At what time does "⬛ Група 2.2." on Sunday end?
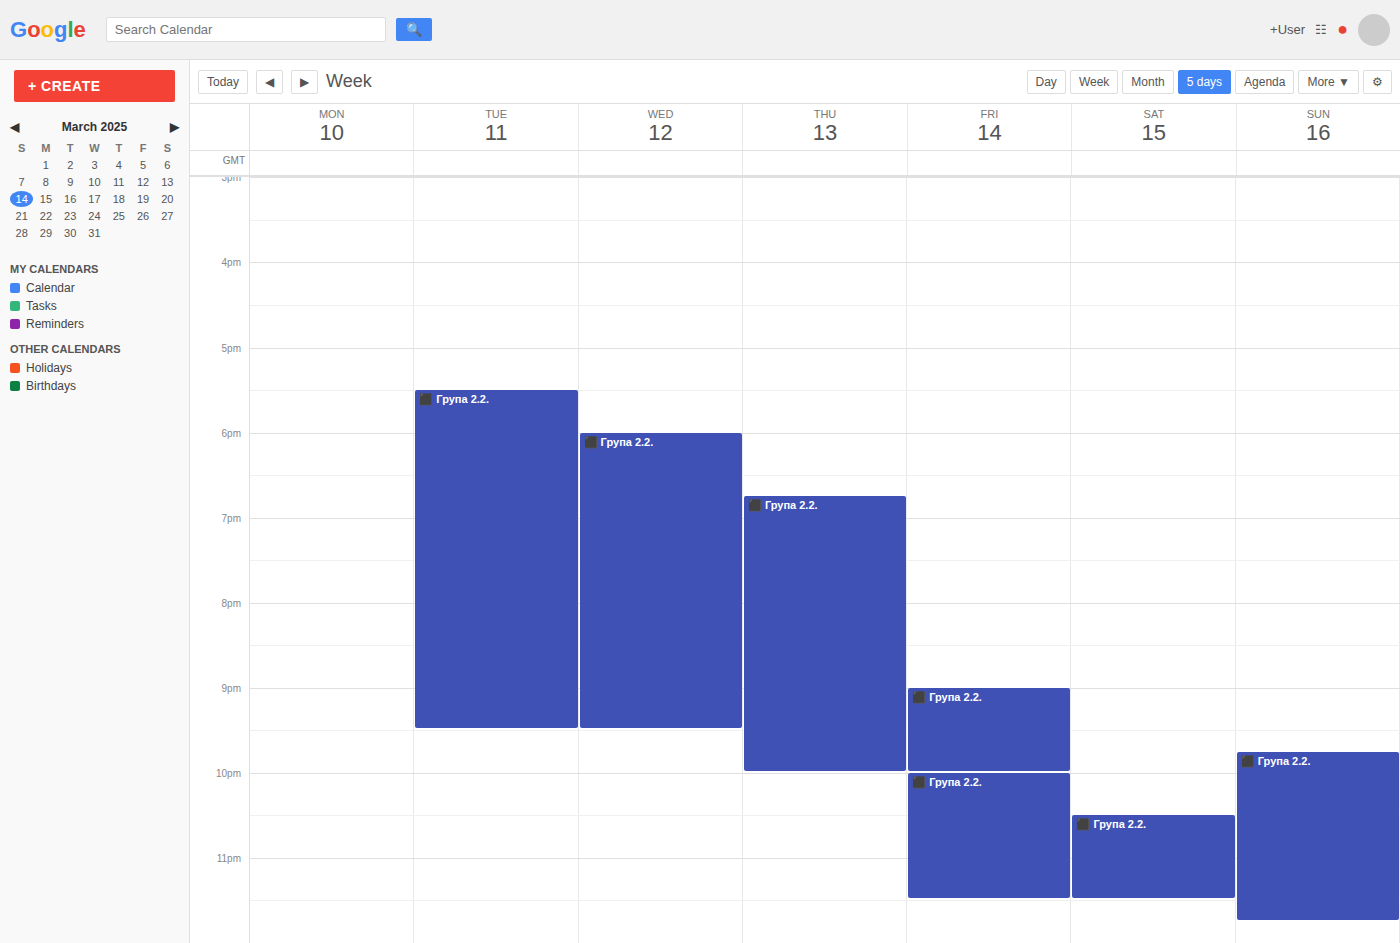
11:45 PM